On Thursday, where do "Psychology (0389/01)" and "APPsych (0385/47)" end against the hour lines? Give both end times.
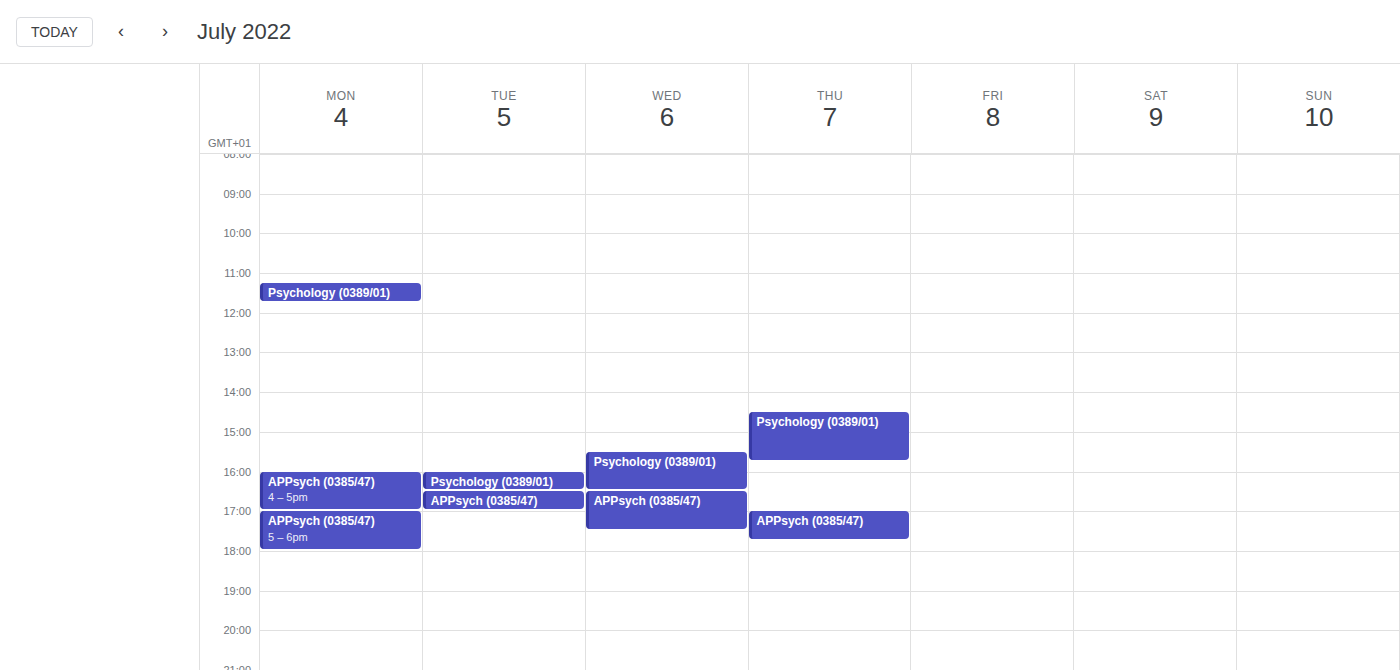
"Psychology (0389/01)": 3:45 PM, neither: three quarters of the way from the 3 PM line to the 4 PM line. "APPsych (0385/47)": 5:45 PM, neither: three quarters of the way from the 5 PM line to the 6 PM line.